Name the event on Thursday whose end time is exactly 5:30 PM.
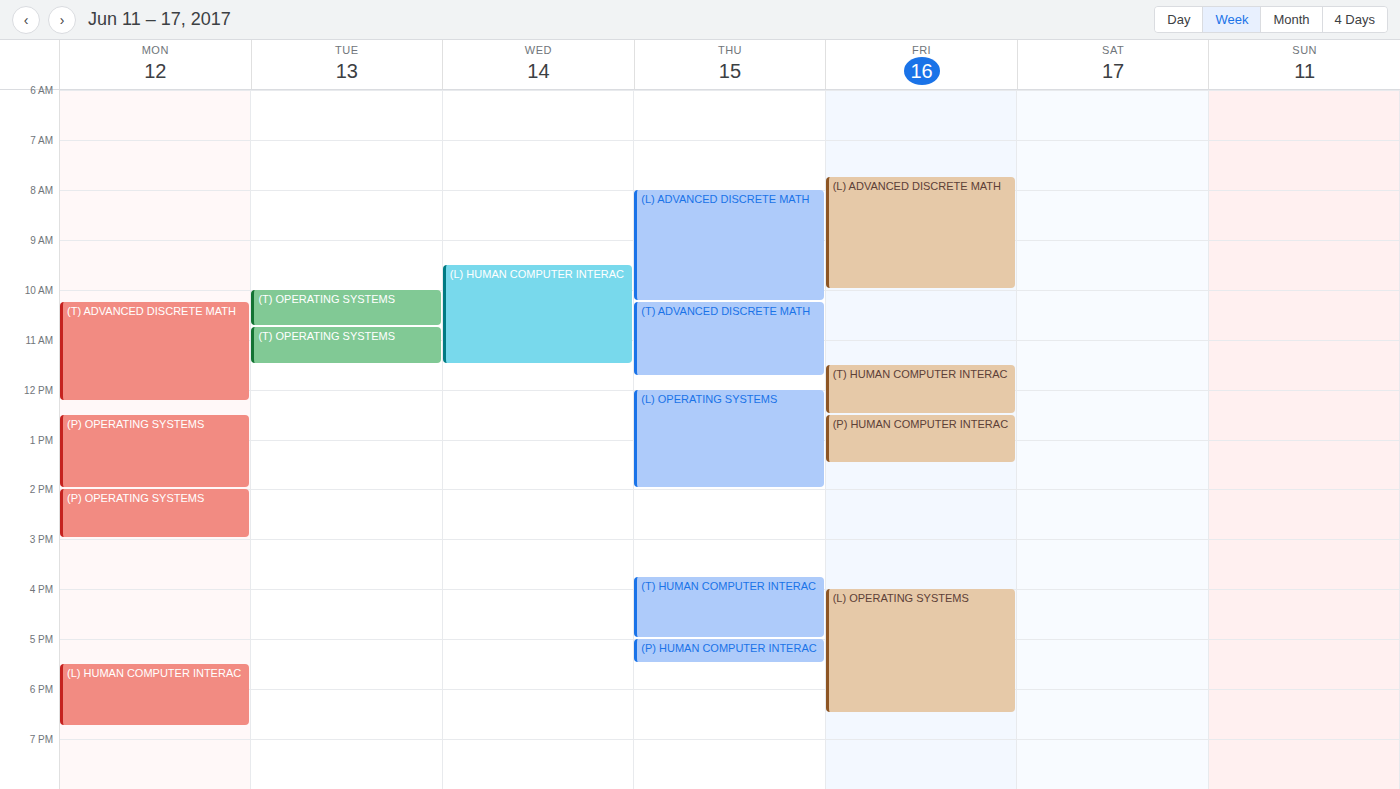
"(P) HUMAN COMPUTER INTERAC"